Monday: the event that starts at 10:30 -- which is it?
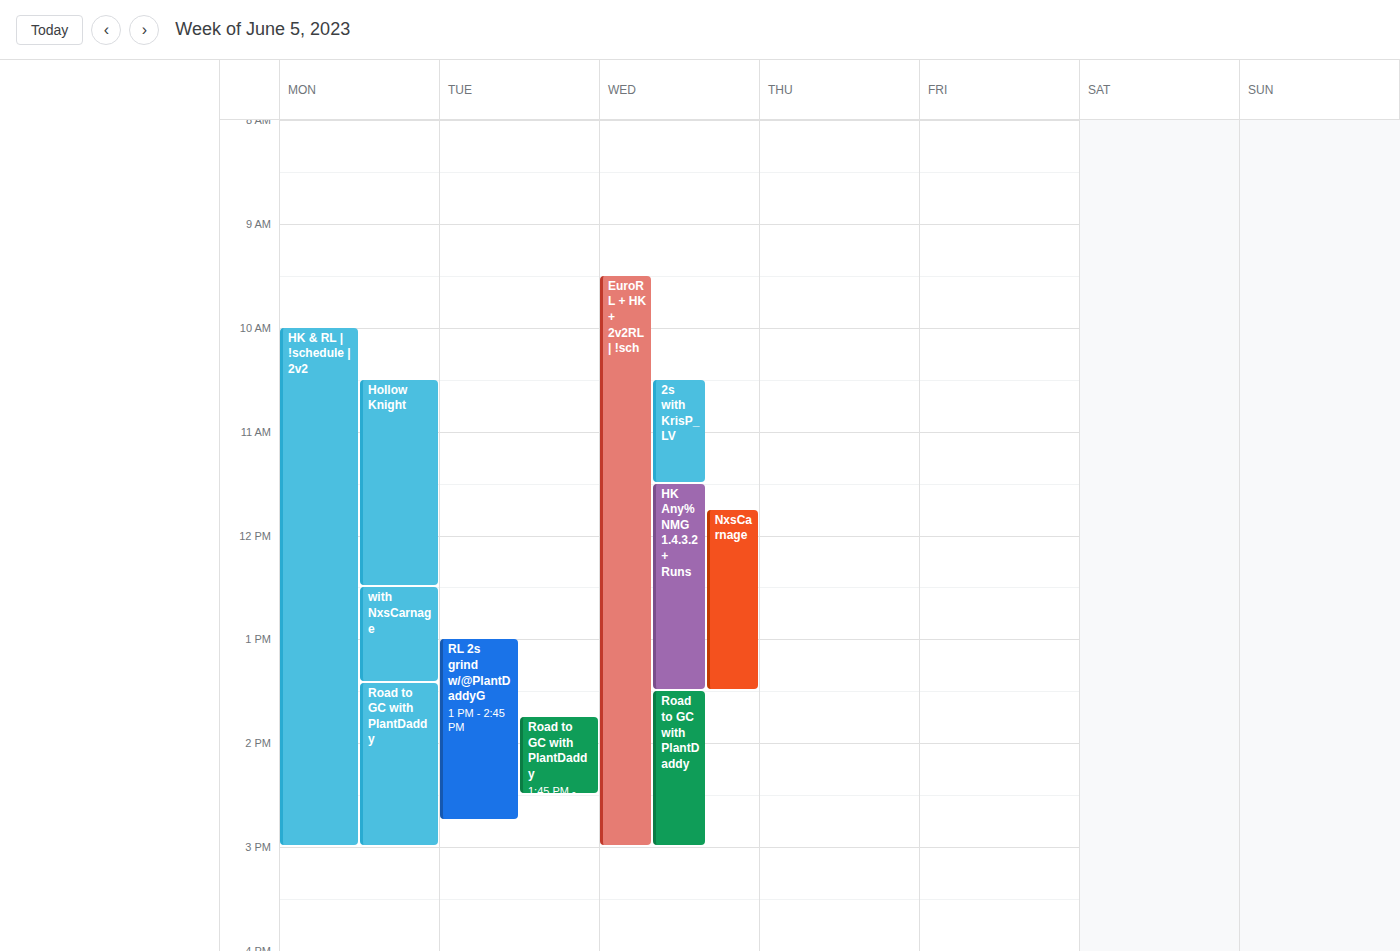
"Hollow Knight"